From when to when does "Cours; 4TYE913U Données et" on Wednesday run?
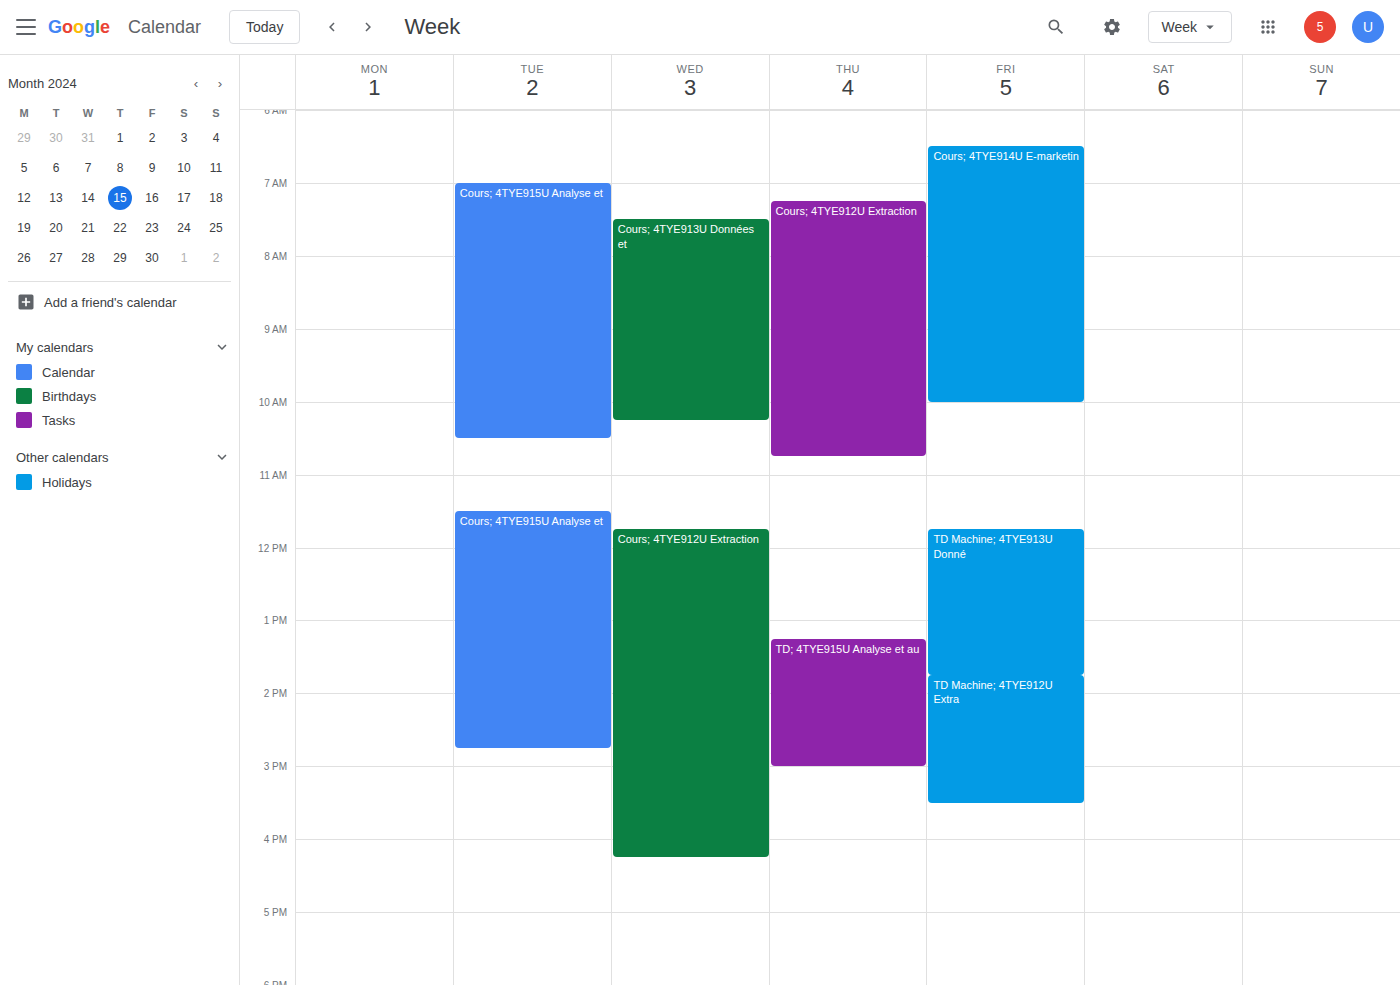
07:30 to 10:15